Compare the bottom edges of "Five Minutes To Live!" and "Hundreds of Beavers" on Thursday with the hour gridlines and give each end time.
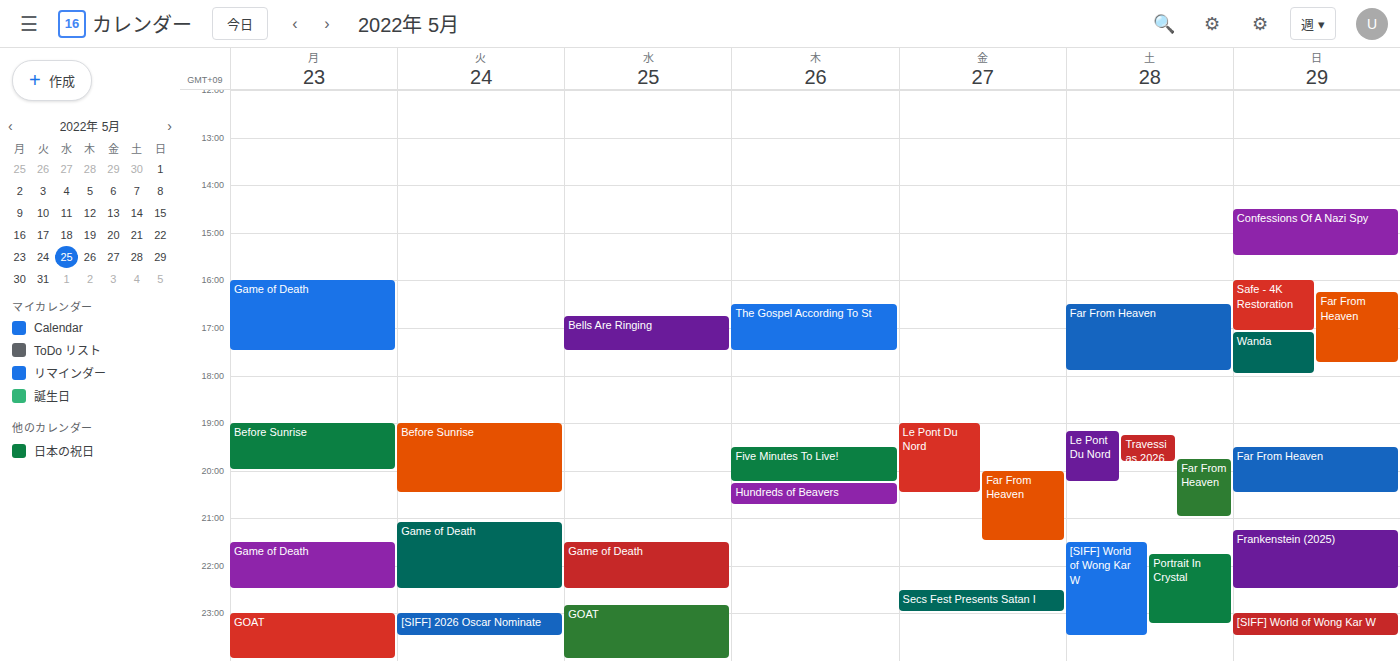
"Five Minutes To Live!": 8:15 PM, neither: a quarter of the way from the 8 PM line to the 9 PM line. "Hundreds of Beavers": 8:45 PM, neither: three quarters of the way from the 8 PM line to the 9 PM line.